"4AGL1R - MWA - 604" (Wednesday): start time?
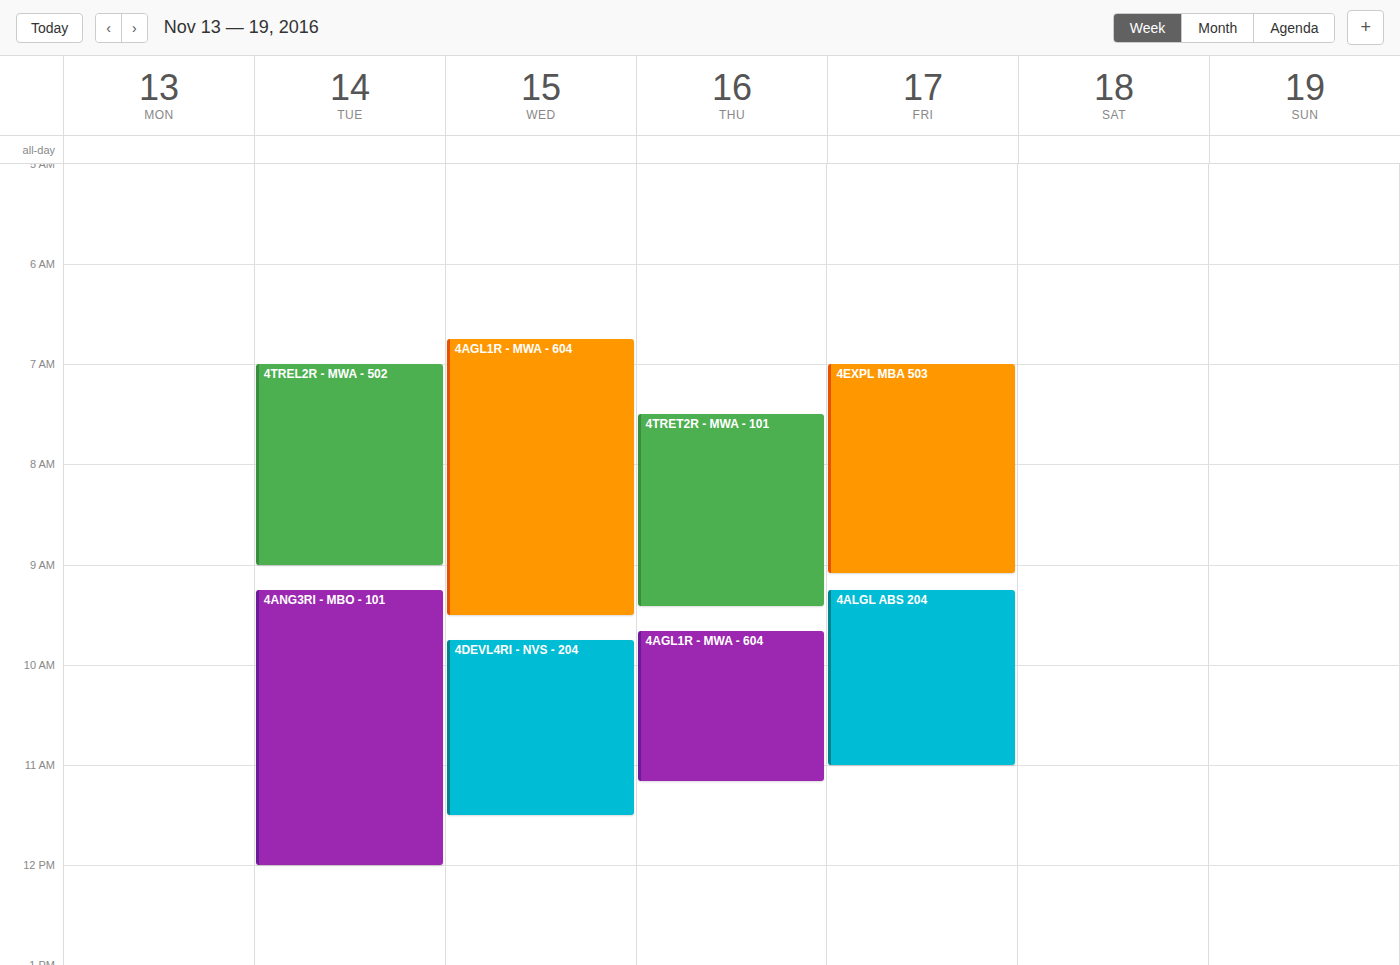
06:45